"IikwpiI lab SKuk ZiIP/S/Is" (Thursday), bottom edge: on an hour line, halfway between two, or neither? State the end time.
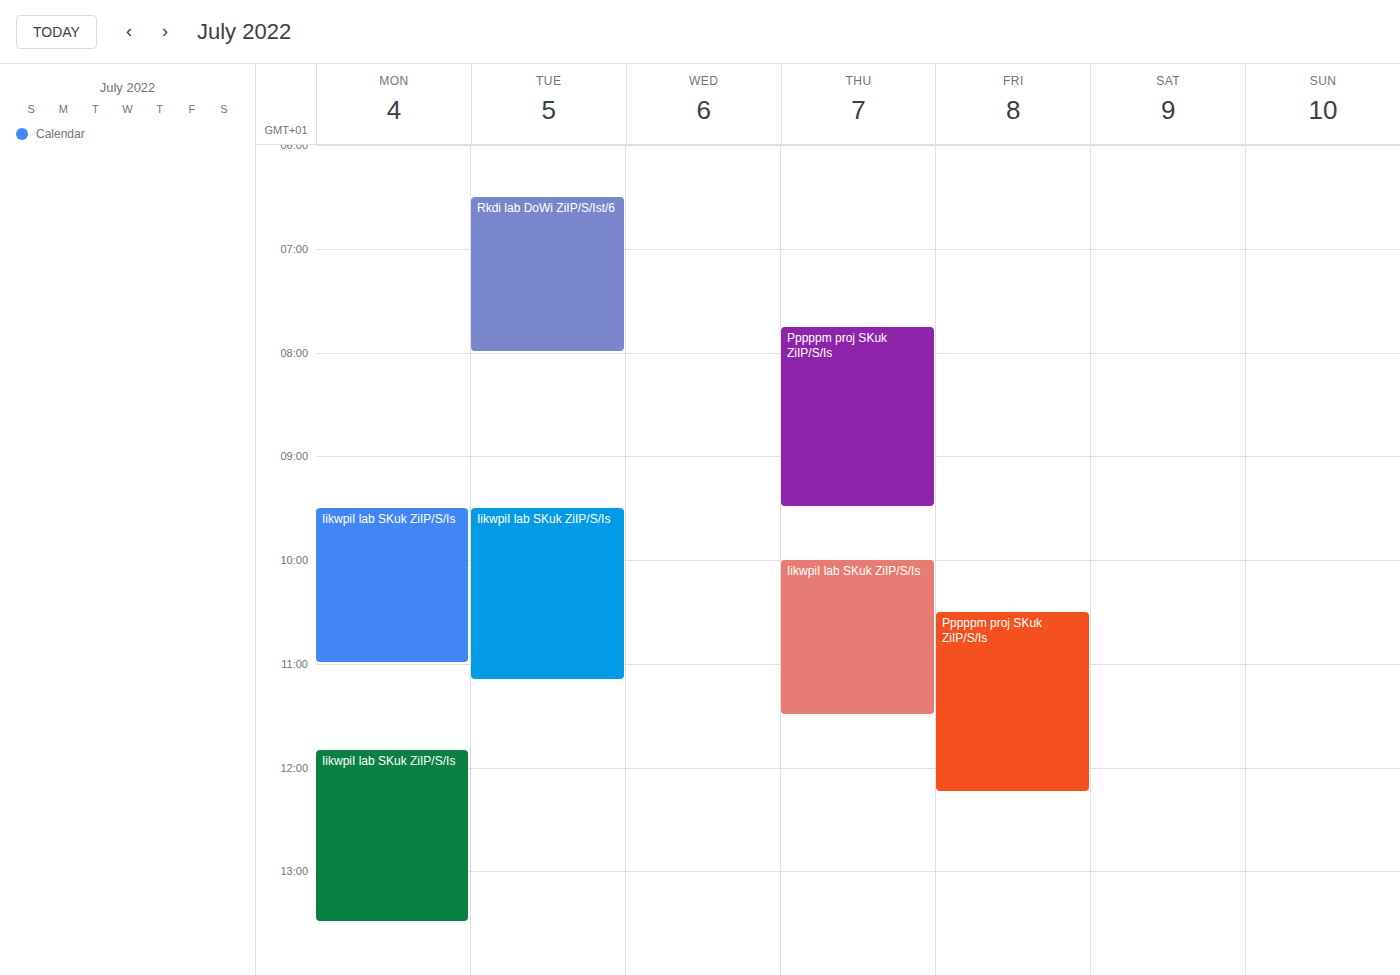
11:30 AM -- halfway between the 11 AM and 12 PM lines.